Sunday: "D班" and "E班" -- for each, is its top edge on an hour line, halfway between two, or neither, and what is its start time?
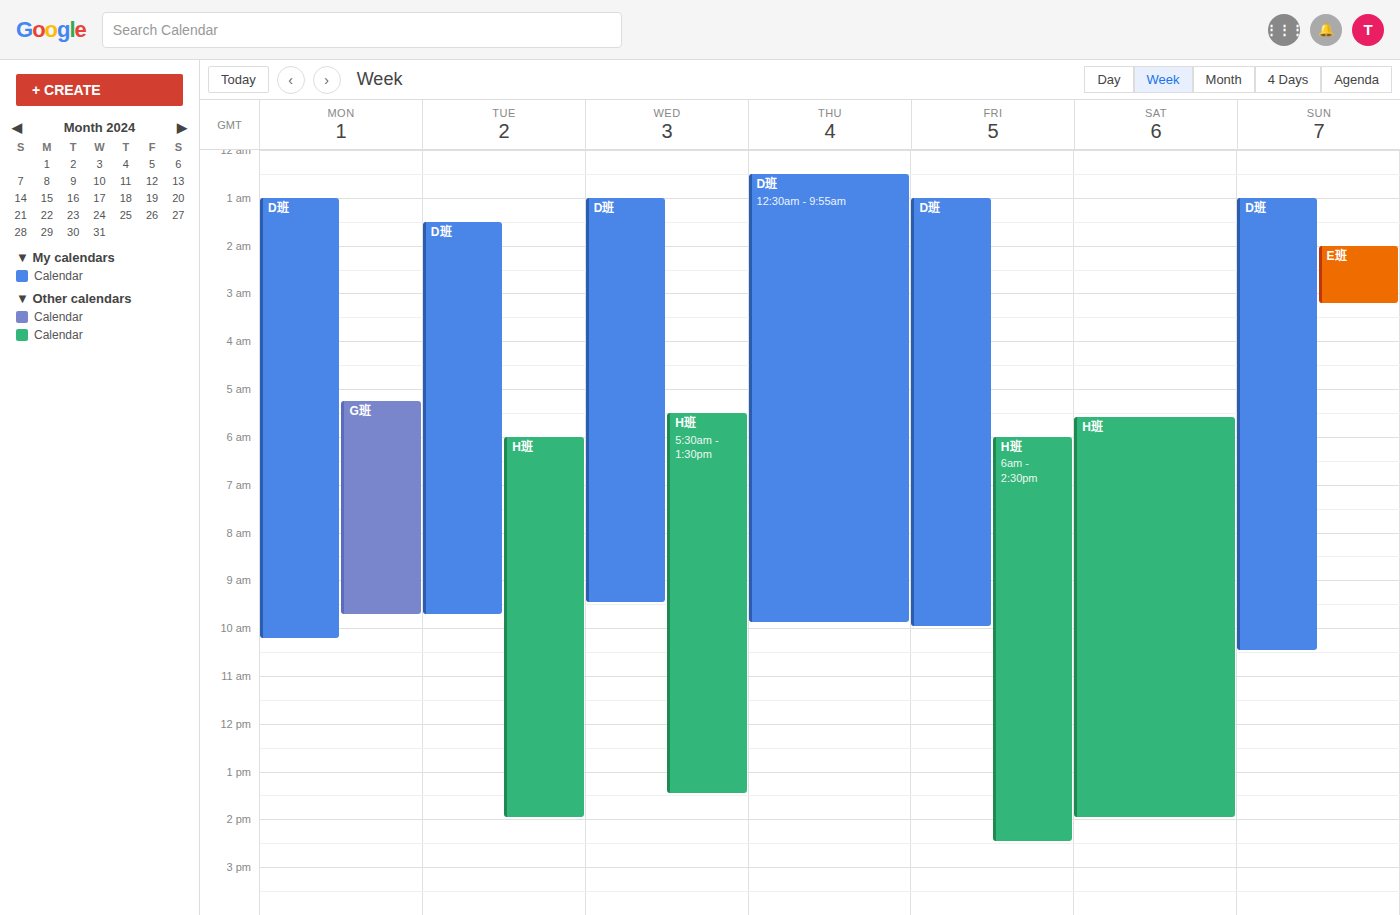
"D班": 01:00, exactly on the 01:00 line. "E班": 02:00, exactly on the 02:00 line.